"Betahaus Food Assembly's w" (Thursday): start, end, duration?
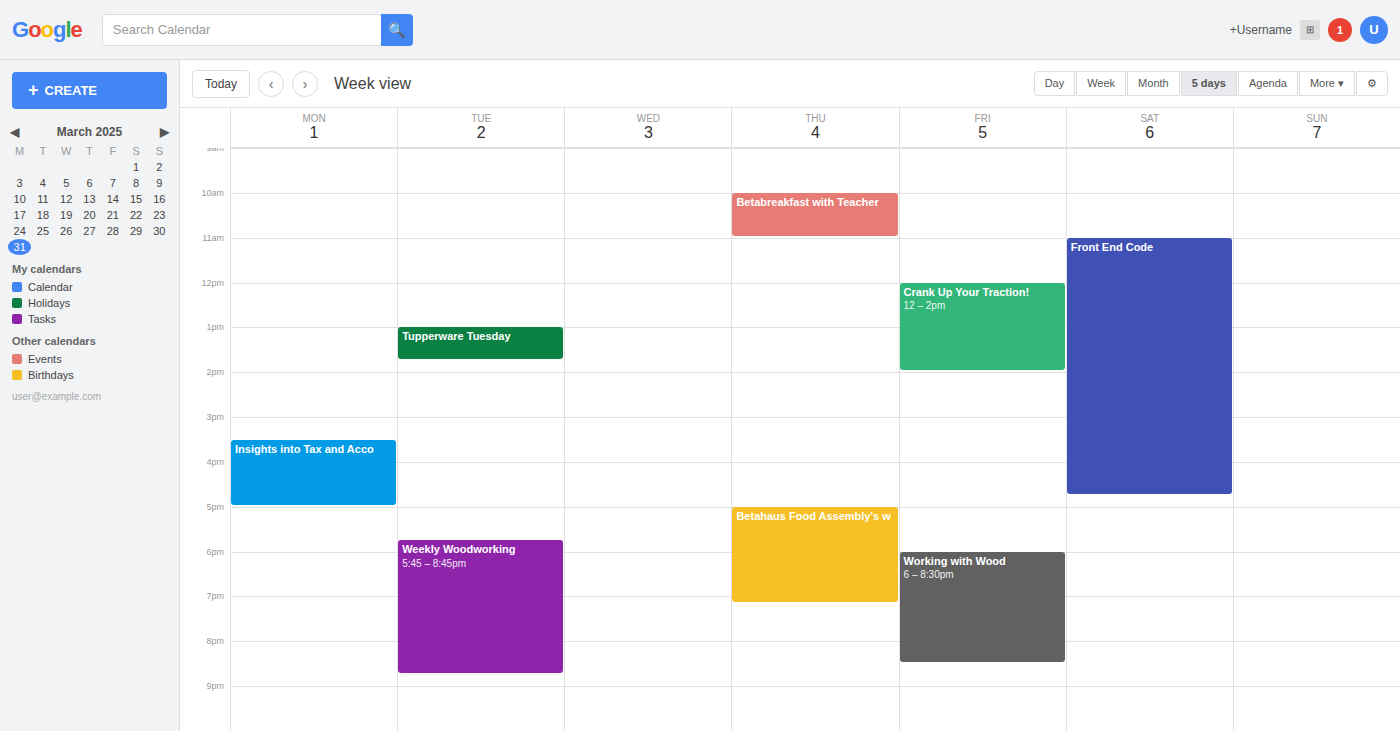
17:00 to 19:10, 2 hours 10 minutes